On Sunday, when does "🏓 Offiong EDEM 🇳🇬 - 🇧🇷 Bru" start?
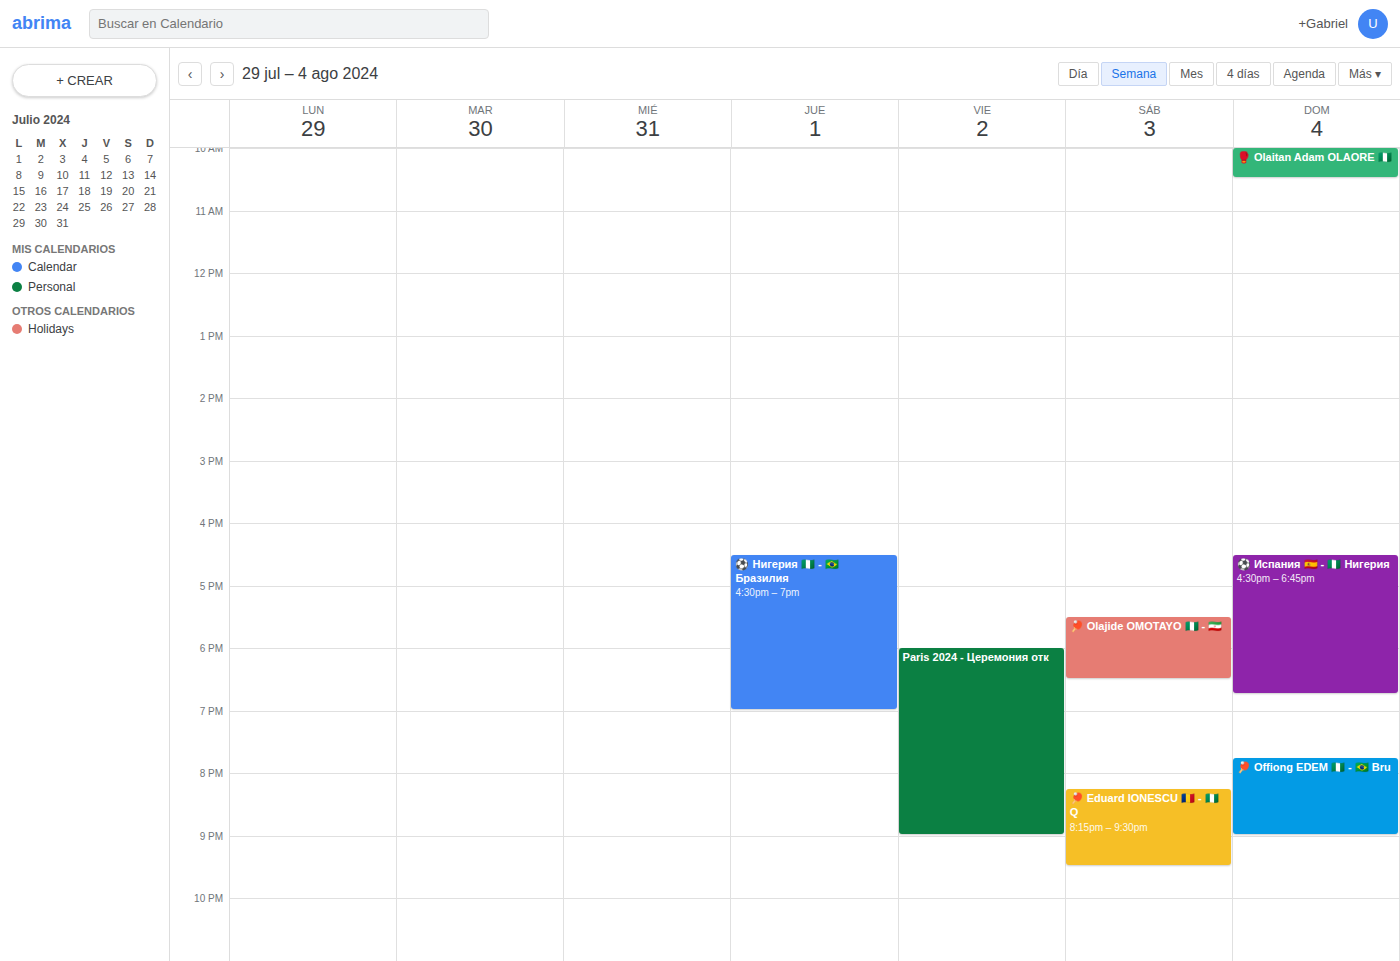
7:45 PM